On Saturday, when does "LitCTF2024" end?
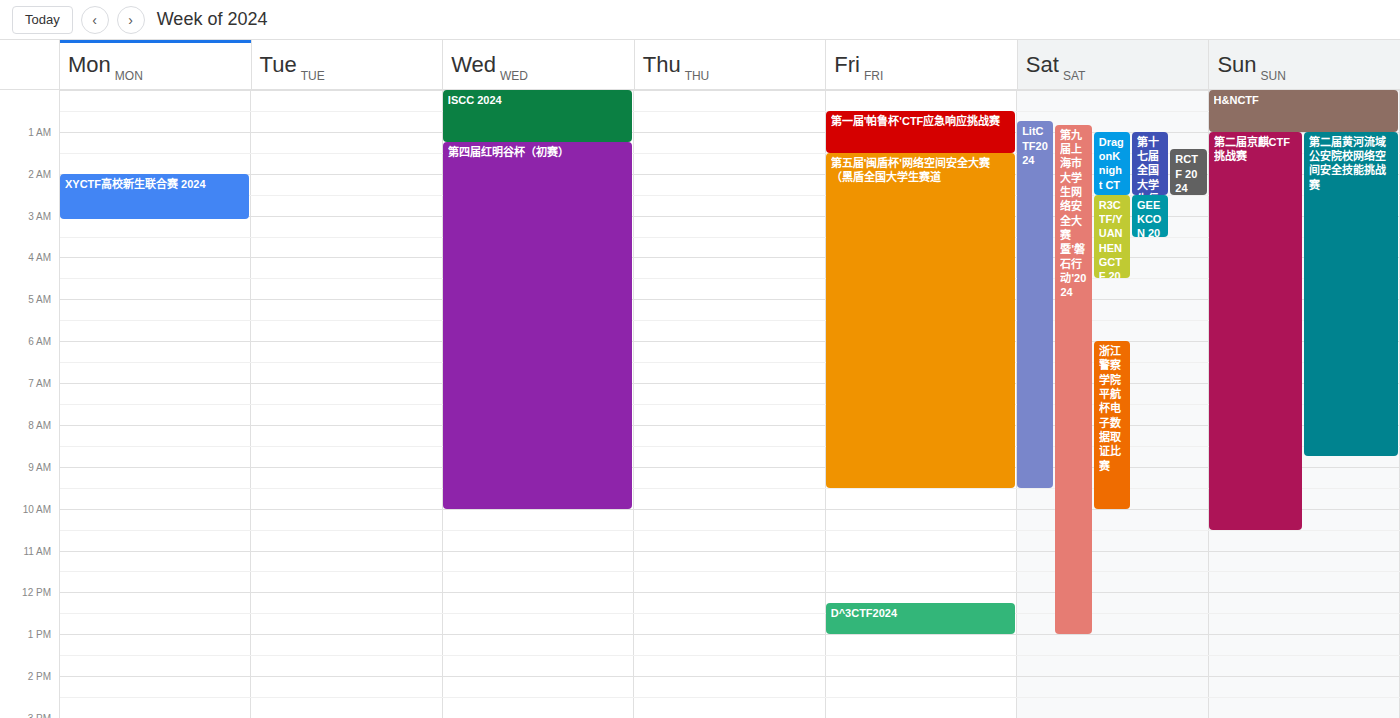
9:30 AM